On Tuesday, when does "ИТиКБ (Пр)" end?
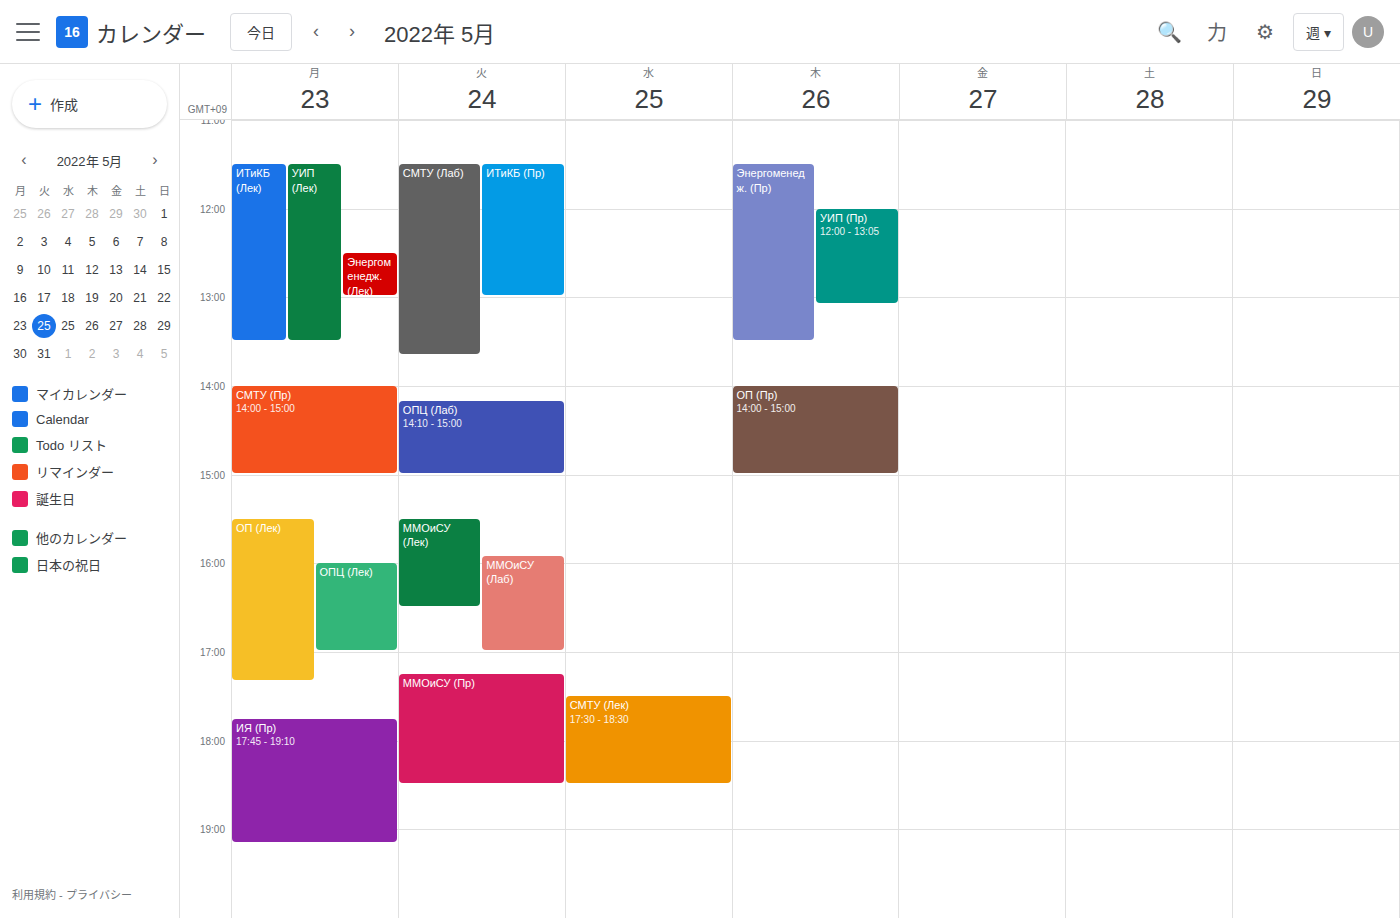
1:00 PM